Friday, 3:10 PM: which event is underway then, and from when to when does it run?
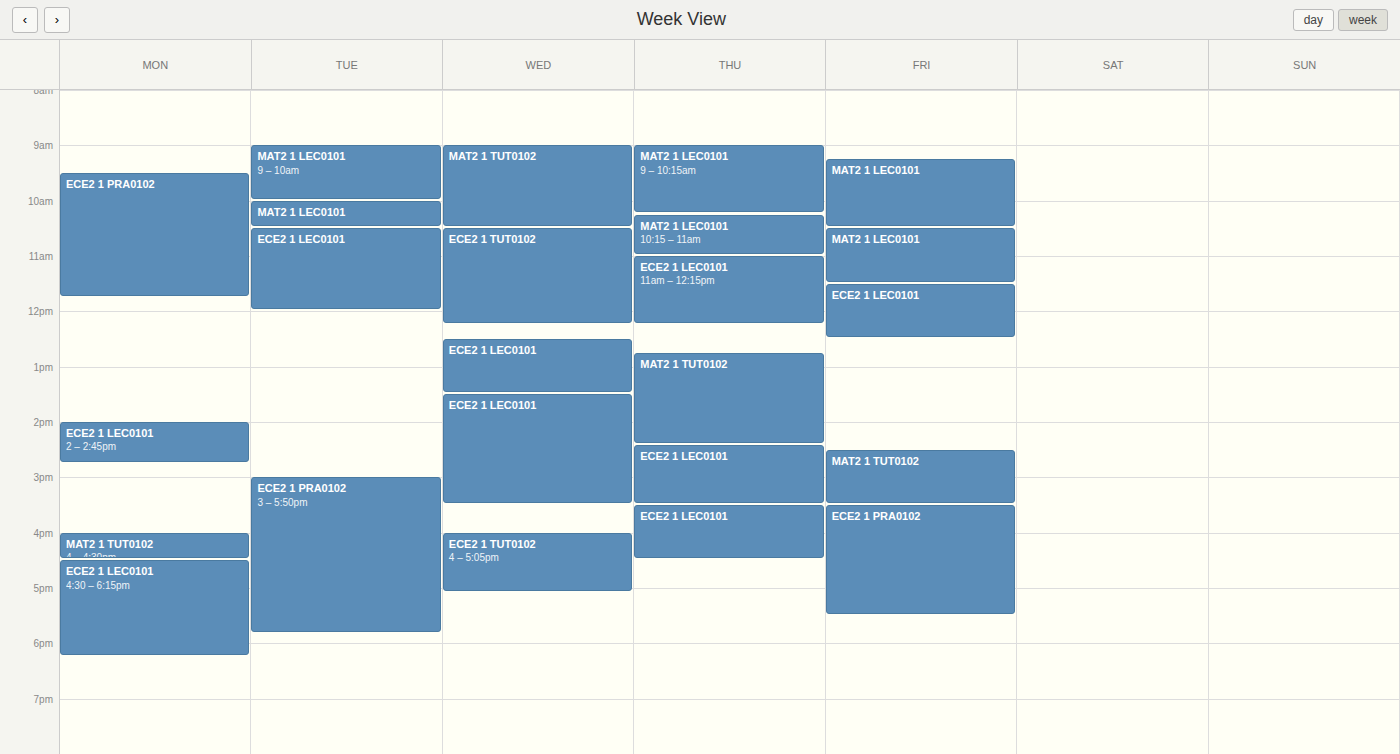
"MAT2 1 TUT0102", 2:30 PM to 3:30 PM